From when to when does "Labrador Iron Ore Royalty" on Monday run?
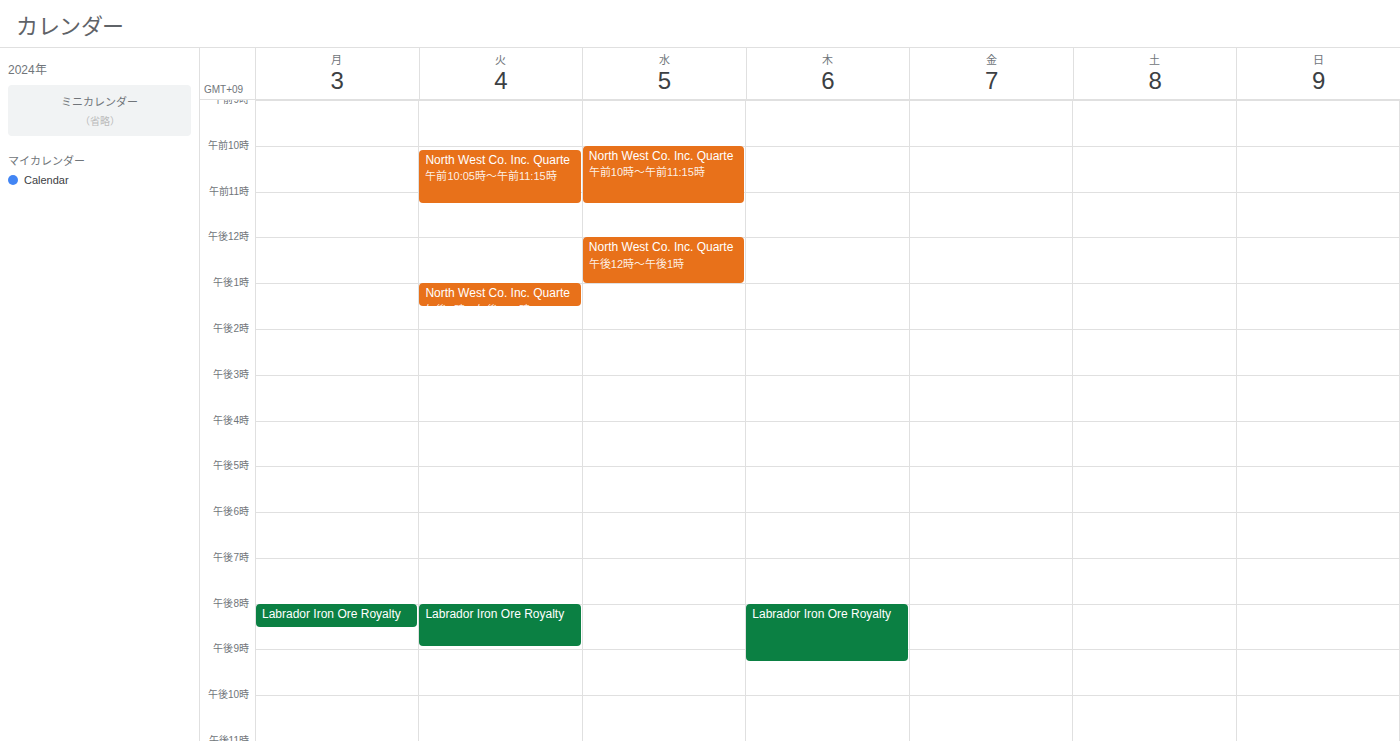
8:00 PM to 8:30 PM